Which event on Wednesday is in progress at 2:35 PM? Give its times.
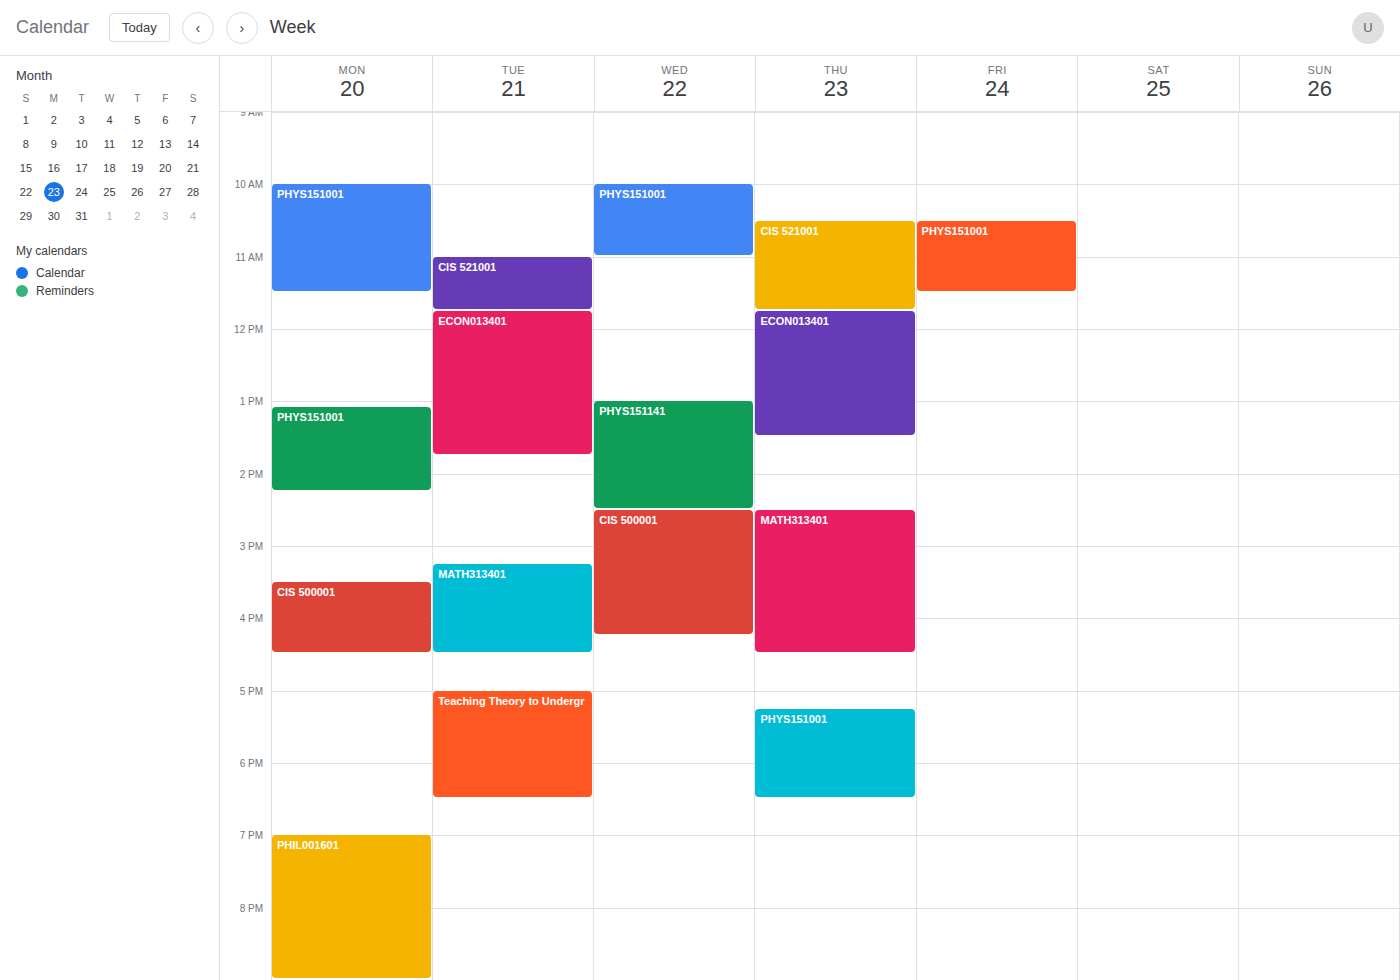
"CIS 500001", 2:30 PM to 4:15 PM